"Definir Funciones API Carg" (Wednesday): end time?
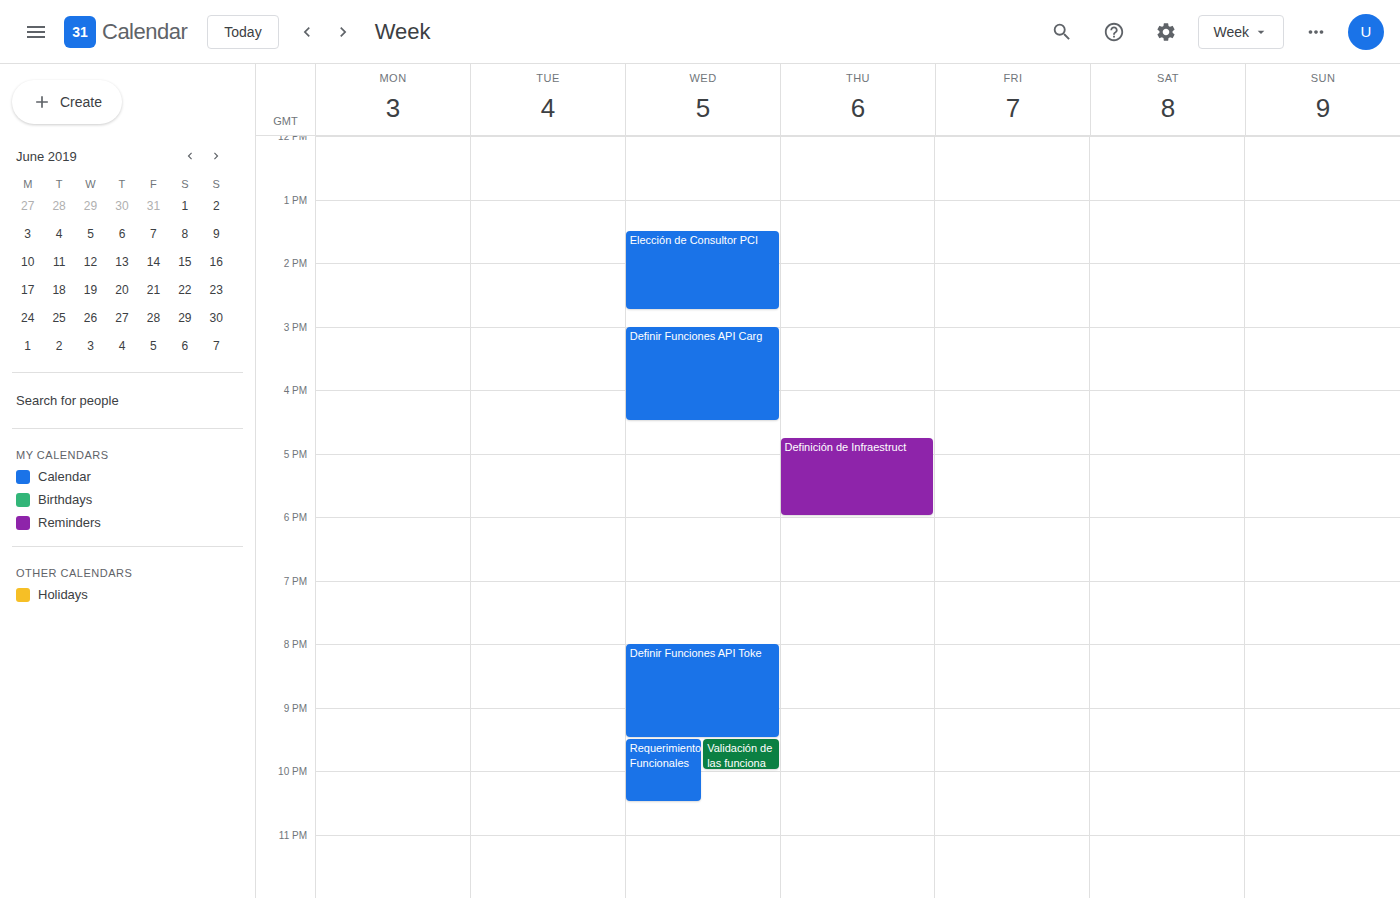
4:30 PM